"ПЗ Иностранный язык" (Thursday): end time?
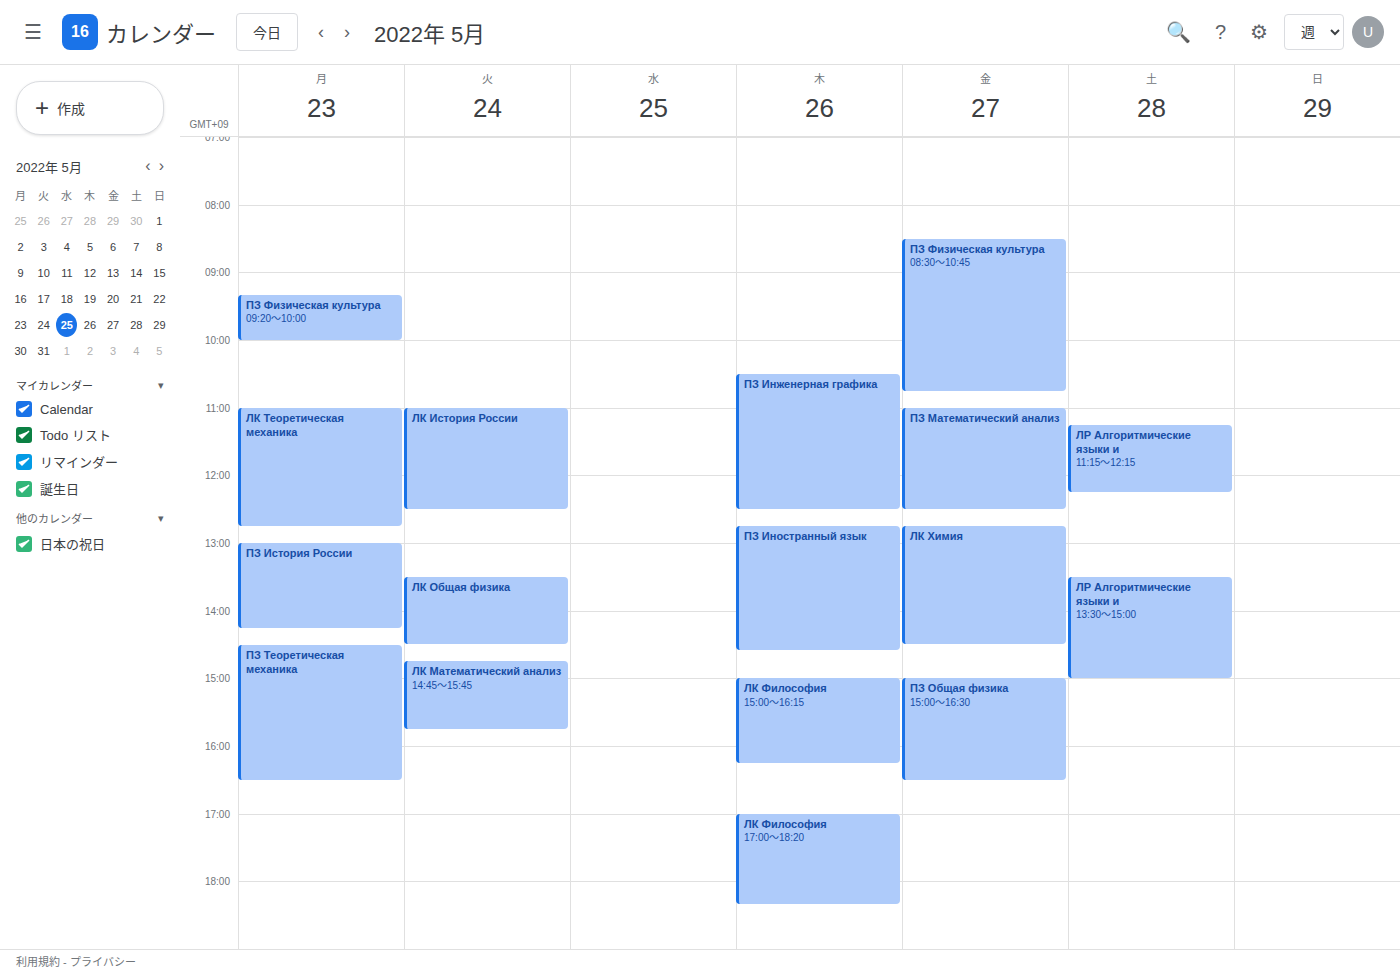
2:35 PM